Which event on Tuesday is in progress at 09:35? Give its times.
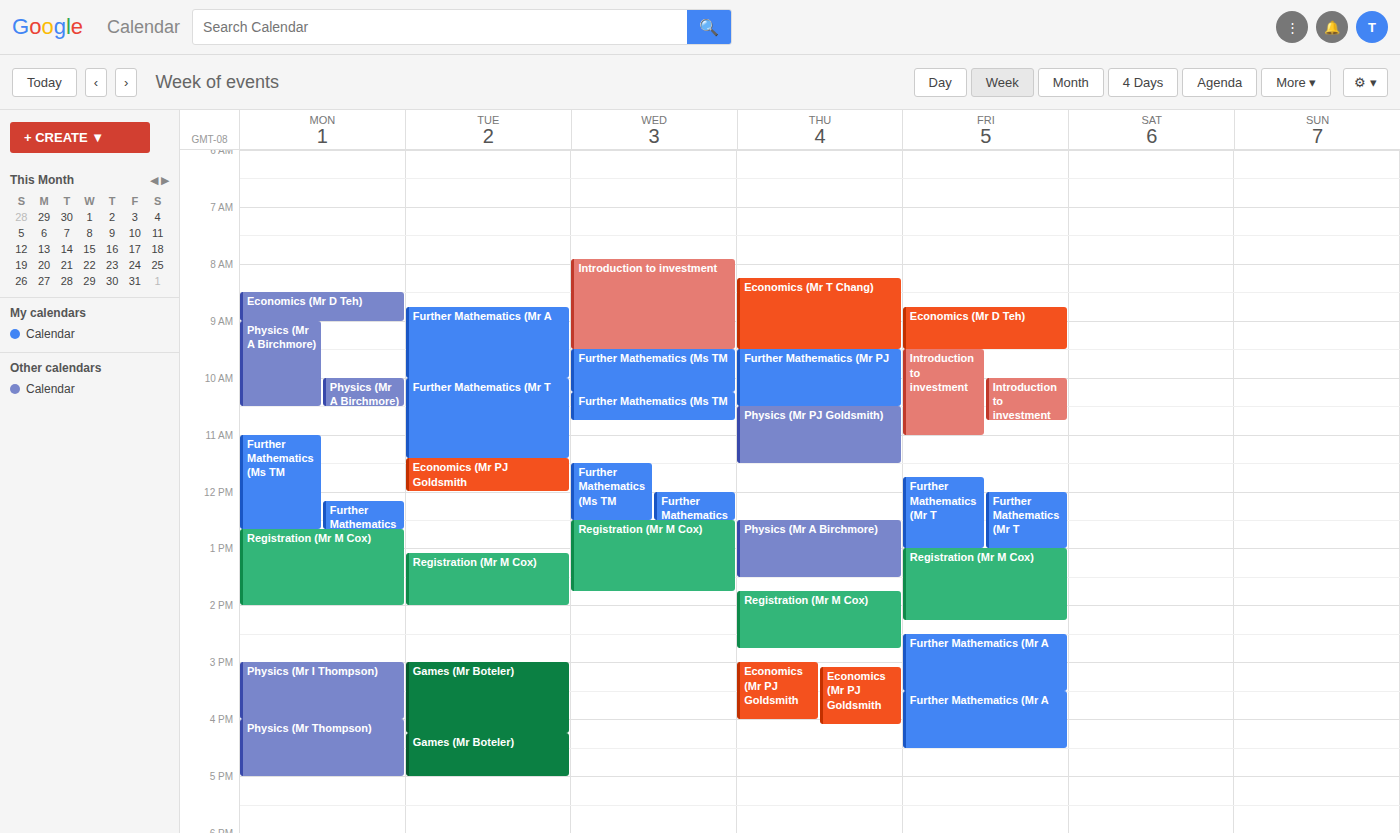
"Further Mathematics (Mr A", 08:45 to 10:00